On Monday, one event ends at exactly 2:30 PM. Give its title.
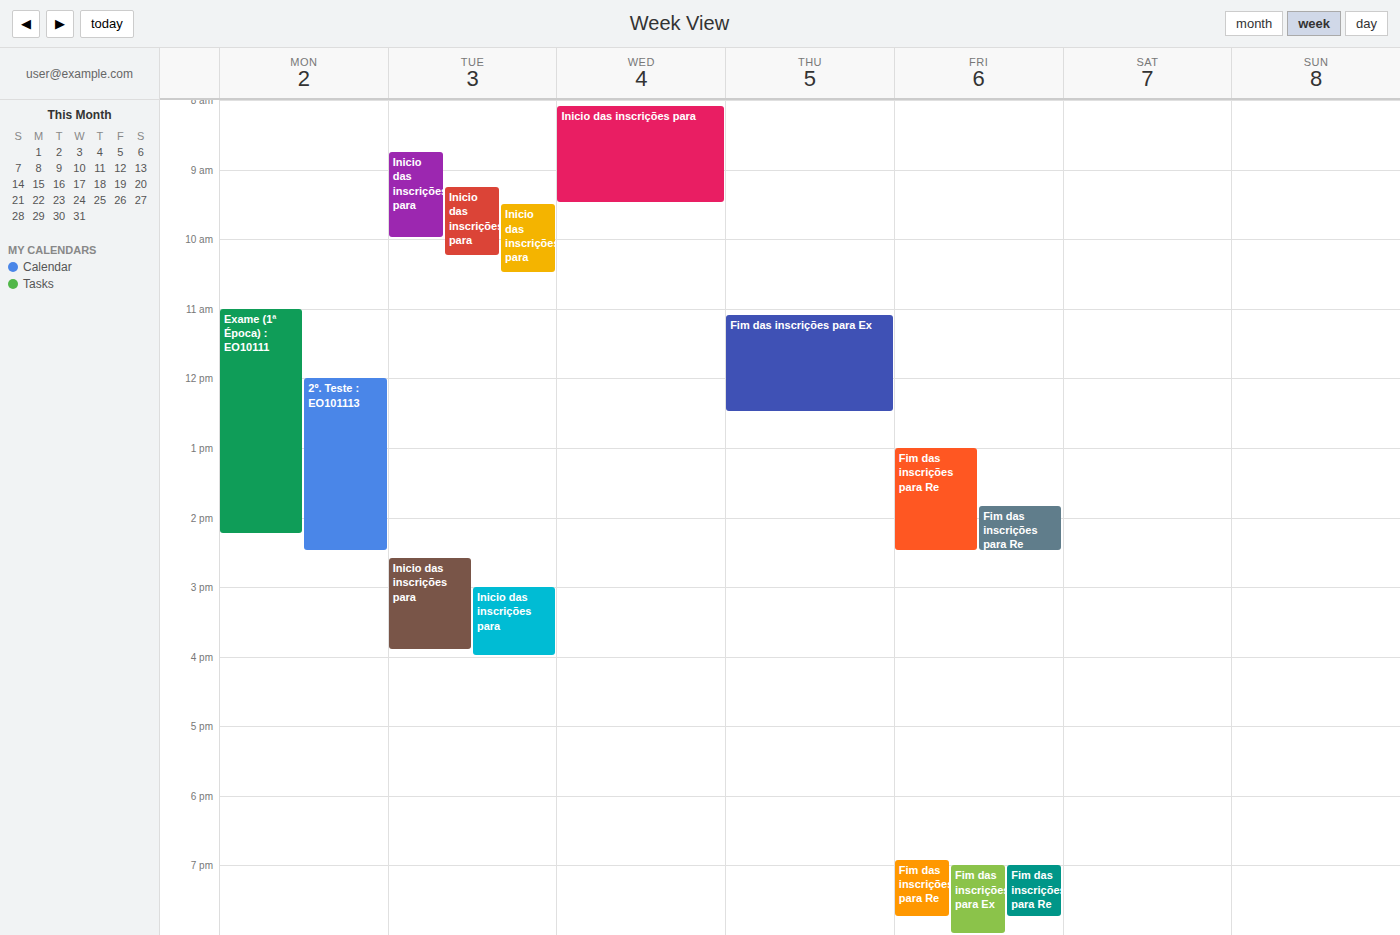
"2º. Teste : EO101113"